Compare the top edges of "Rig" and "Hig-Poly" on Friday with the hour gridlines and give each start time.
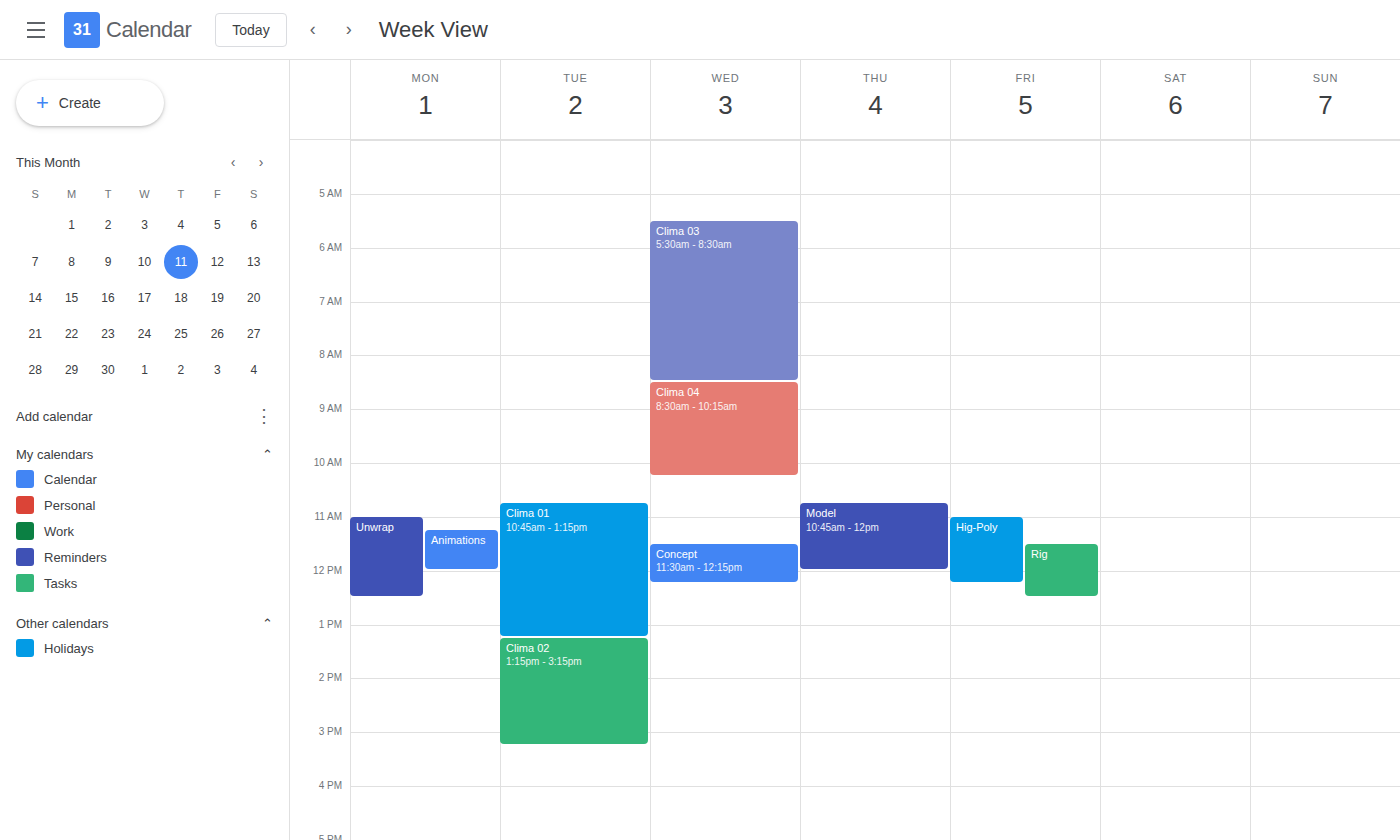
"Rig": 11:30 AM, halfway between the 11 AM and 12 PM lines. "Hig-Poly": 11:00 AM, exactly on the 11 AM line.